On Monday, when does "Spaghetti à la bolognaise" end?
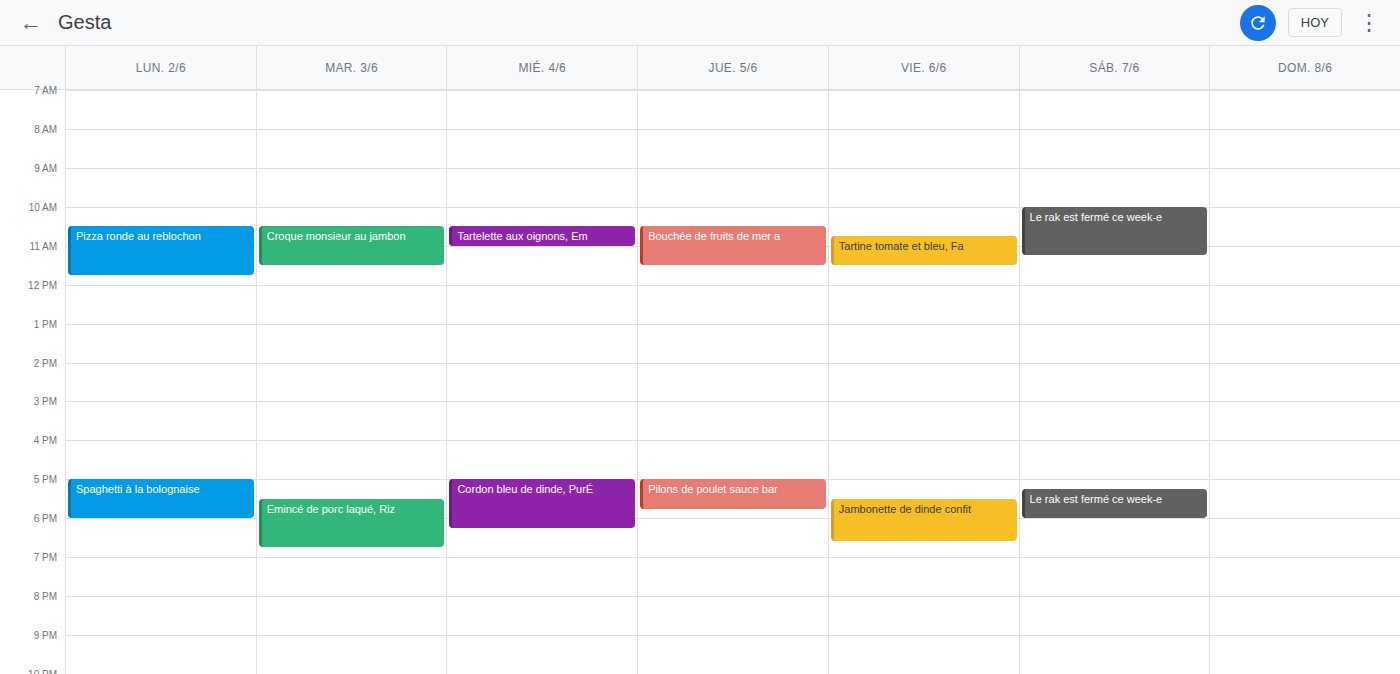
6:00 PM